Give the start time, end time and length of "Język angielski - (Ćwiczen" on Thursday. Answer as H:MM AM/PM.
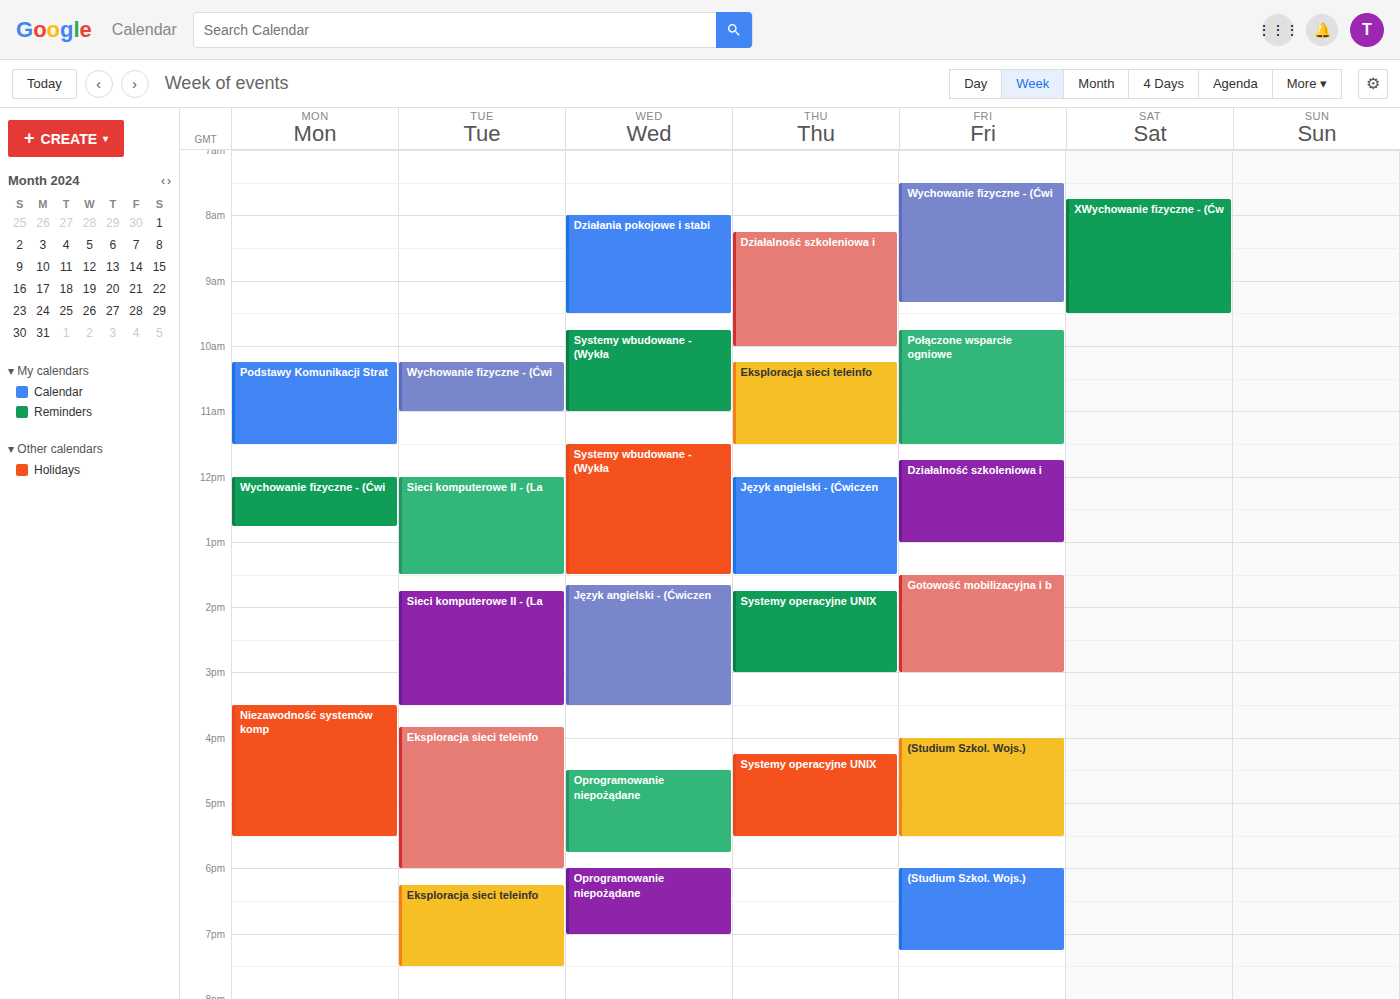
12:00 PM to 1:30 PM, 1 hour 30 minutes